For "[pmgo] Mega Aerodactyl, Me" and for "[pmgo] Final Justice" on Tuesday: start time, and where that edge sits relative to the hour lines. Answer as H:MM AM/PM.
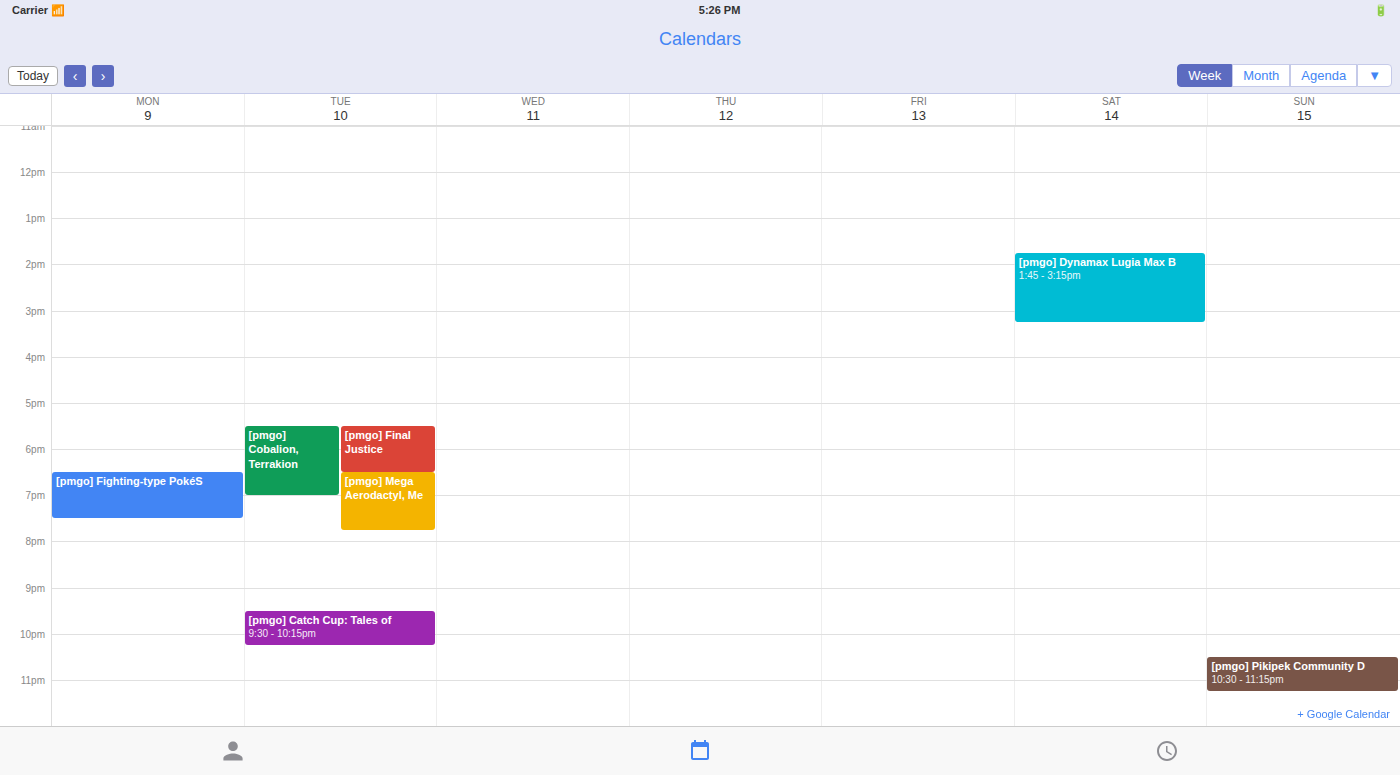
"[pmgo] Mega Aerodactyl, Me": 6:30 PM, halfway between the 6 PM and 7 PM lines. "[pmgo] Final Justice": 5:30 PM, halfway between the 5 PM and 6 PM lines.